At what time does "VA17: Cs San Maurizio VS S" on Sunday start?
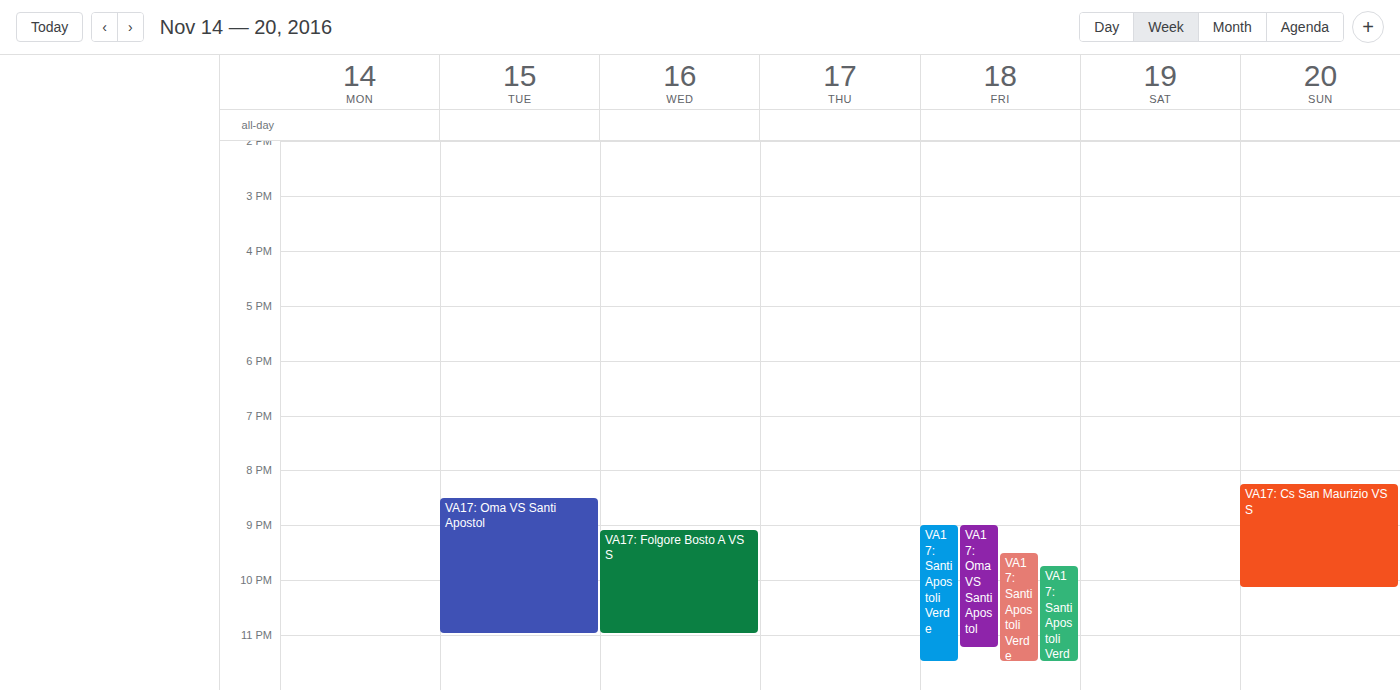
8:15 PM